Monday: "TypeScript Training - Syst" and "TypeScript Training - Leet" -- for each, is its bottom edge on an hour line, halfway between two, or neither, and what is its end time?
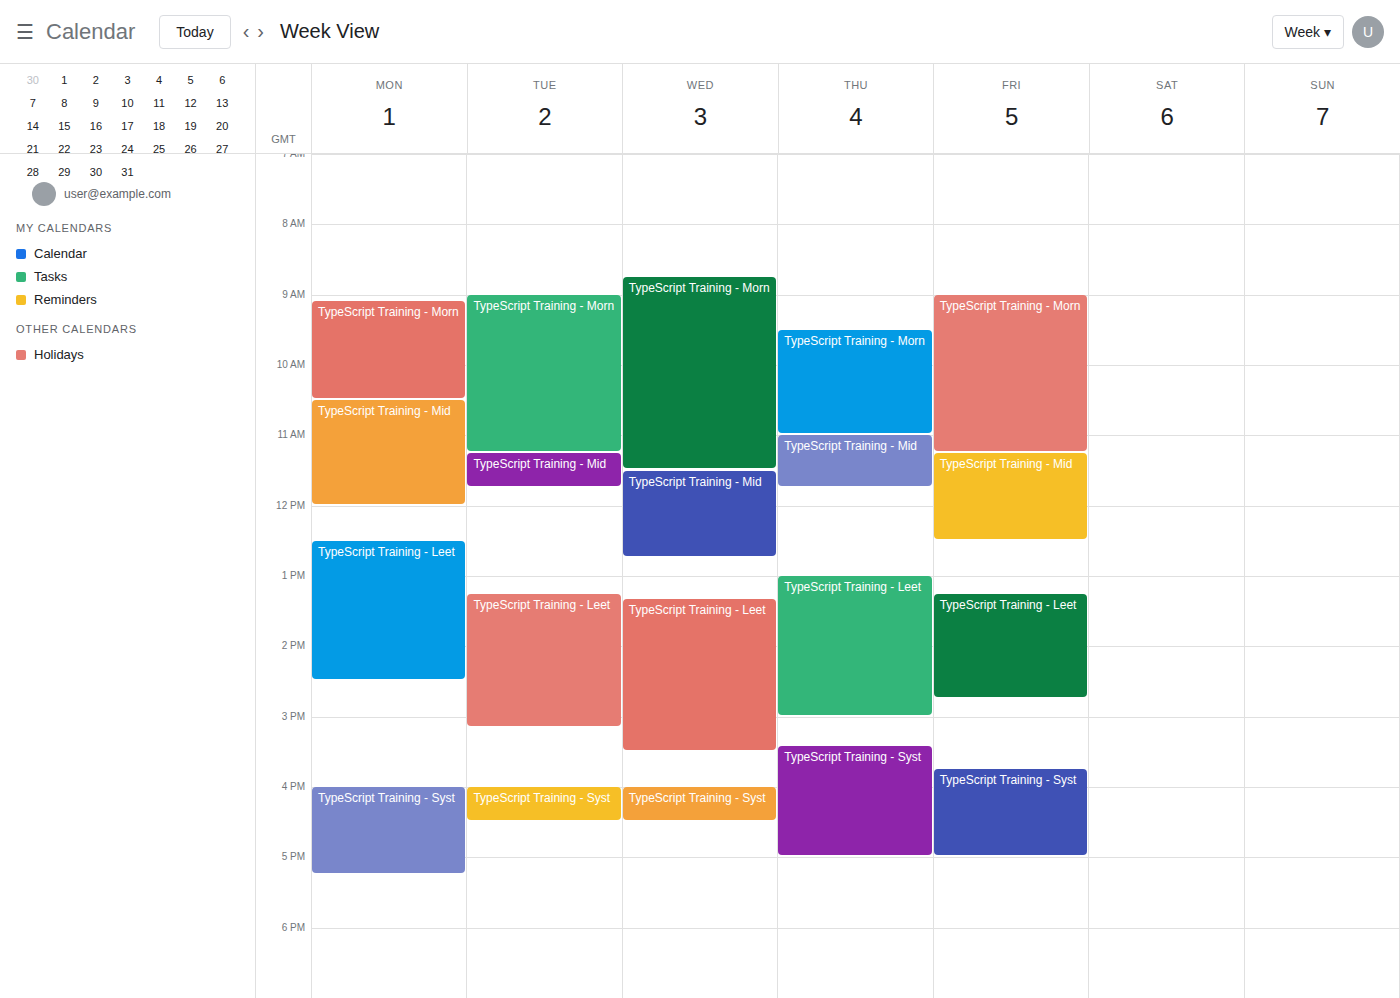
"TypeScript Training - Syst": 5:15 PM, neither: a quarter of the way from the 5 PM line to the 6 PM line. "TypeScript Training - Leet": 2:30 PM, halfway between the 2 PM and 3 PM lines.